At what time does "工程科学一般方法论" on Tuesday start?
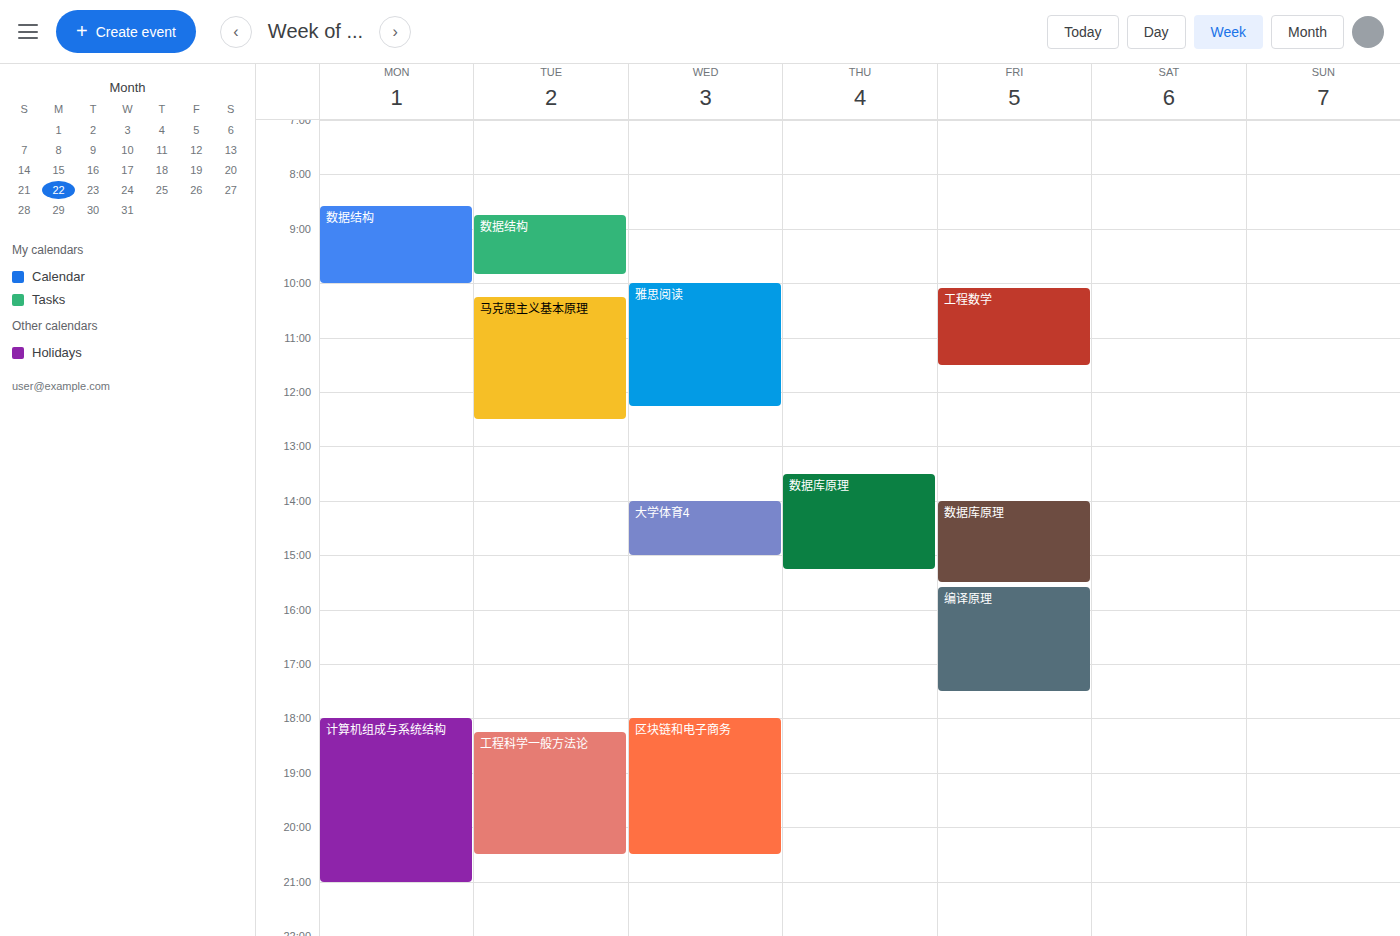
6:15 PM